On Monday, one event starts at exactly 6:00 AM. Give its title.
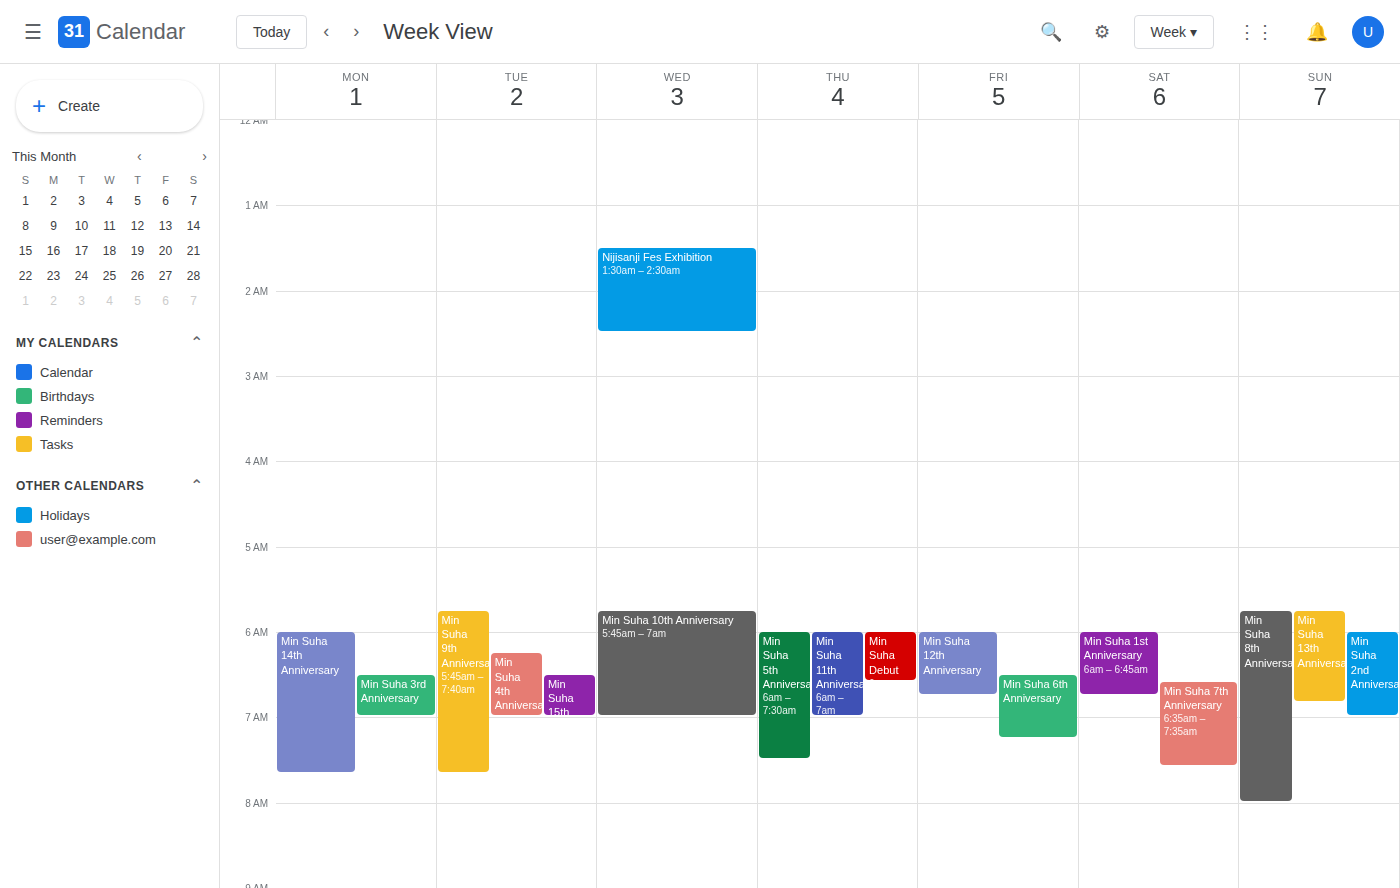
"Min Suha 14th Anniversary"